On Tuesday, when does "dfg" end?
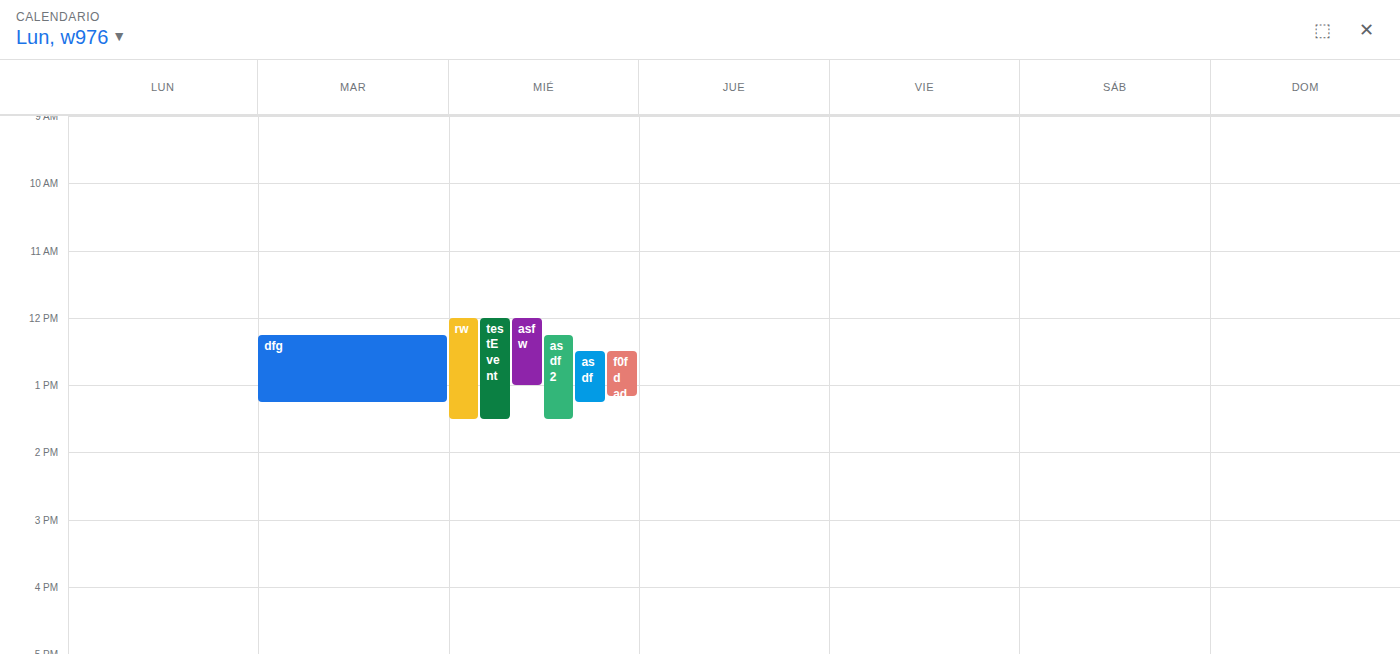
1:15 PM